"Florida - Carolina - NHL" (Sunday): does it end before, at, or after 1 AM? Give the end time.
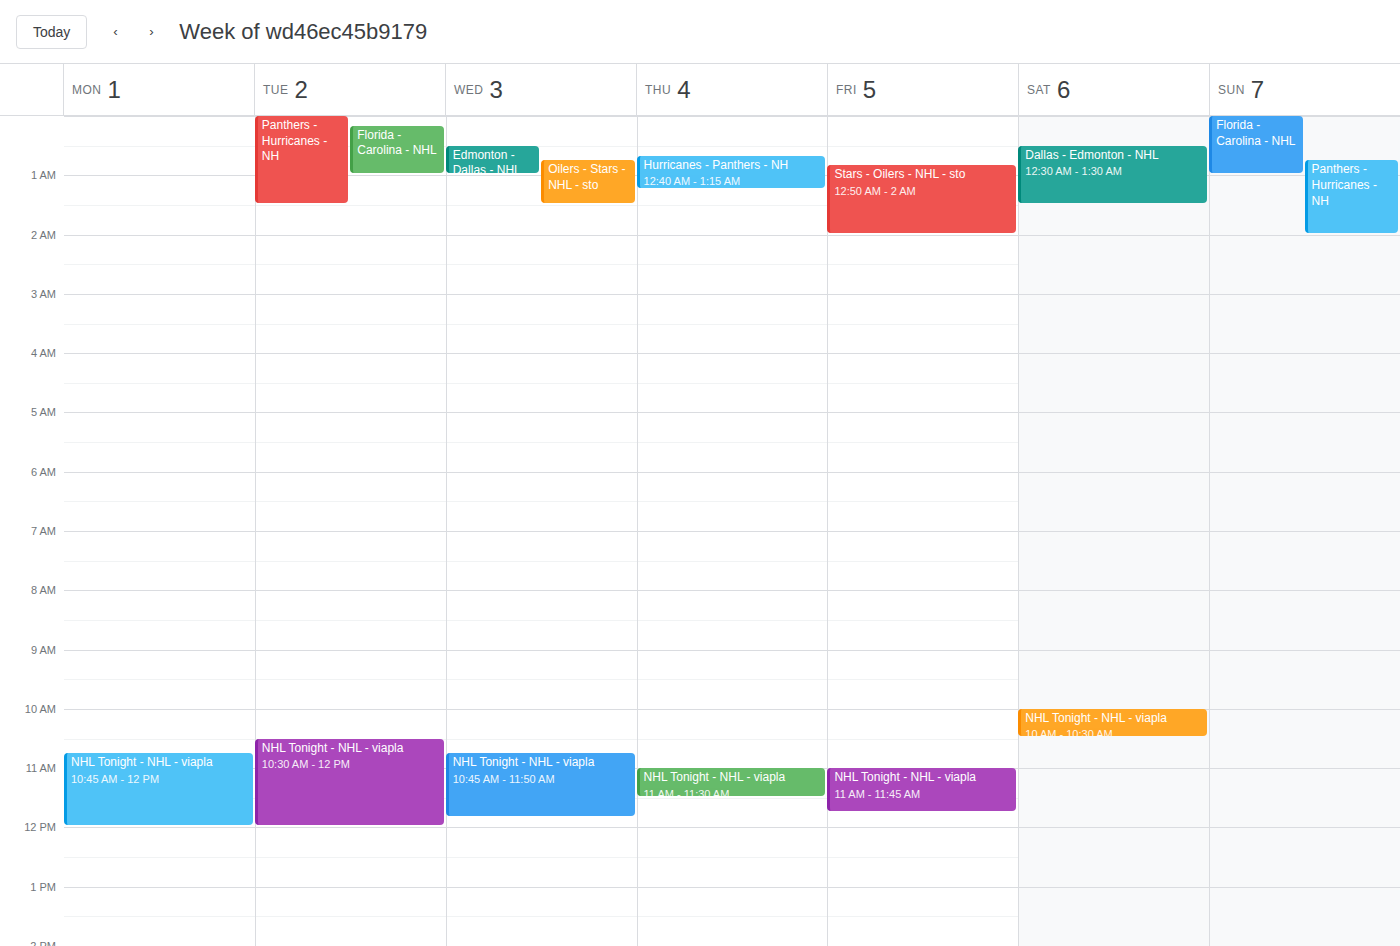
1:00 AM -- exactly at 1 AM, on the 1 AM line.